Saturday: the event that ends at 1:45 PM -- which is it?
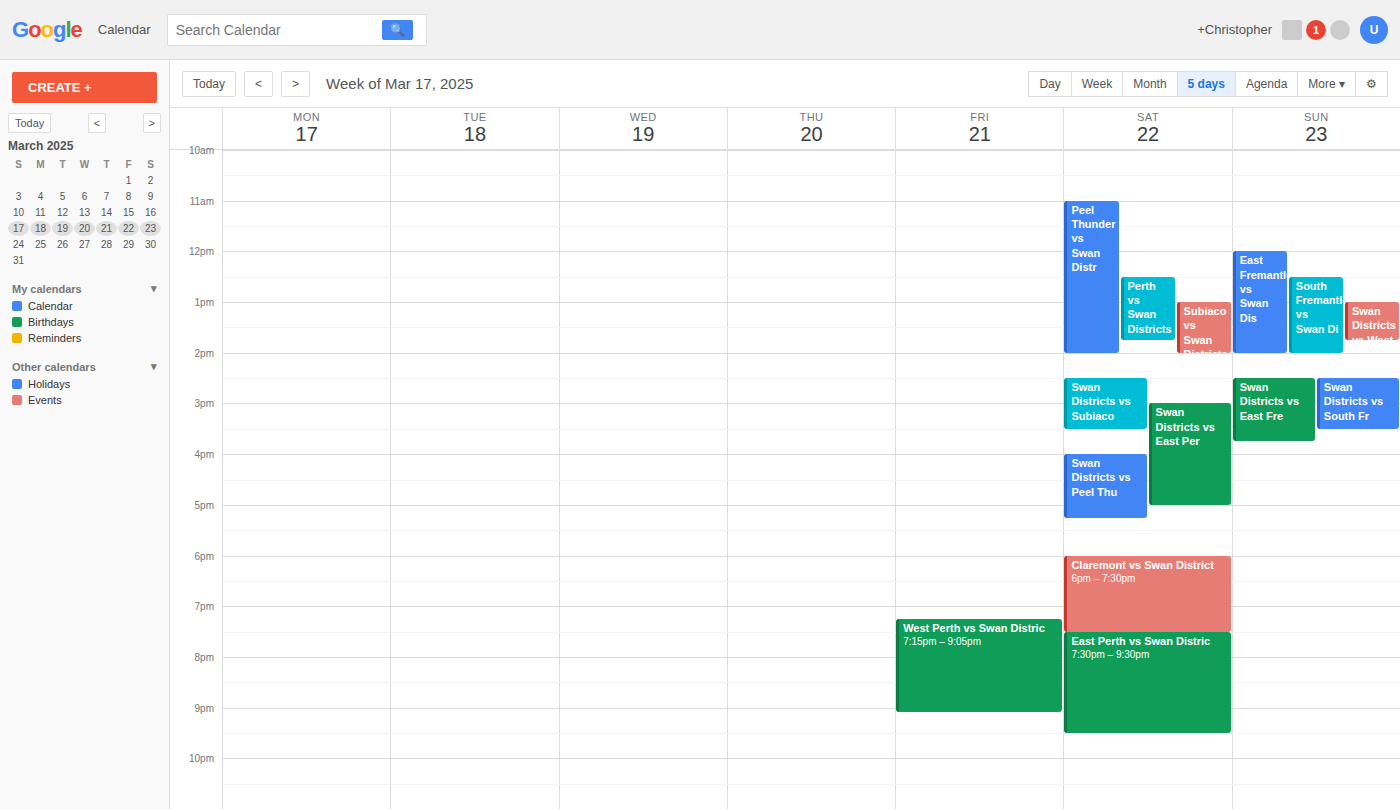
"Perth vs Swan Districts"